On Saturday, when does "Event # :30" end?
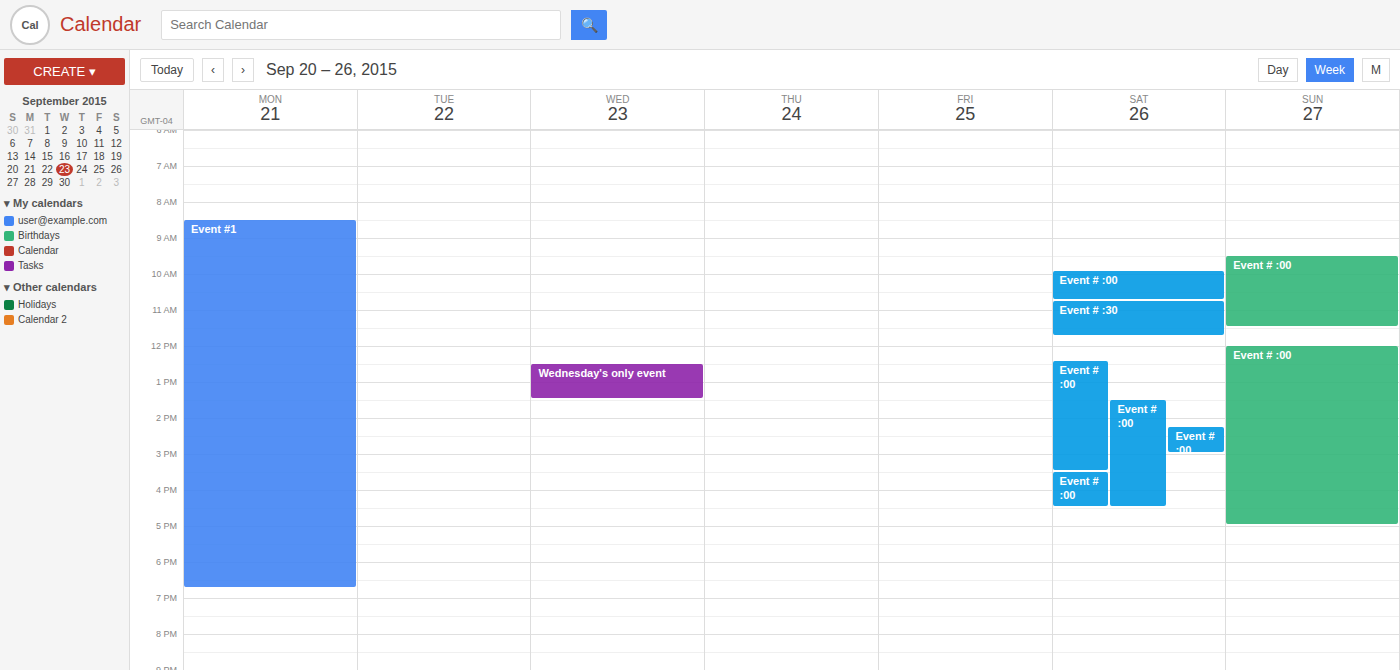
11:45